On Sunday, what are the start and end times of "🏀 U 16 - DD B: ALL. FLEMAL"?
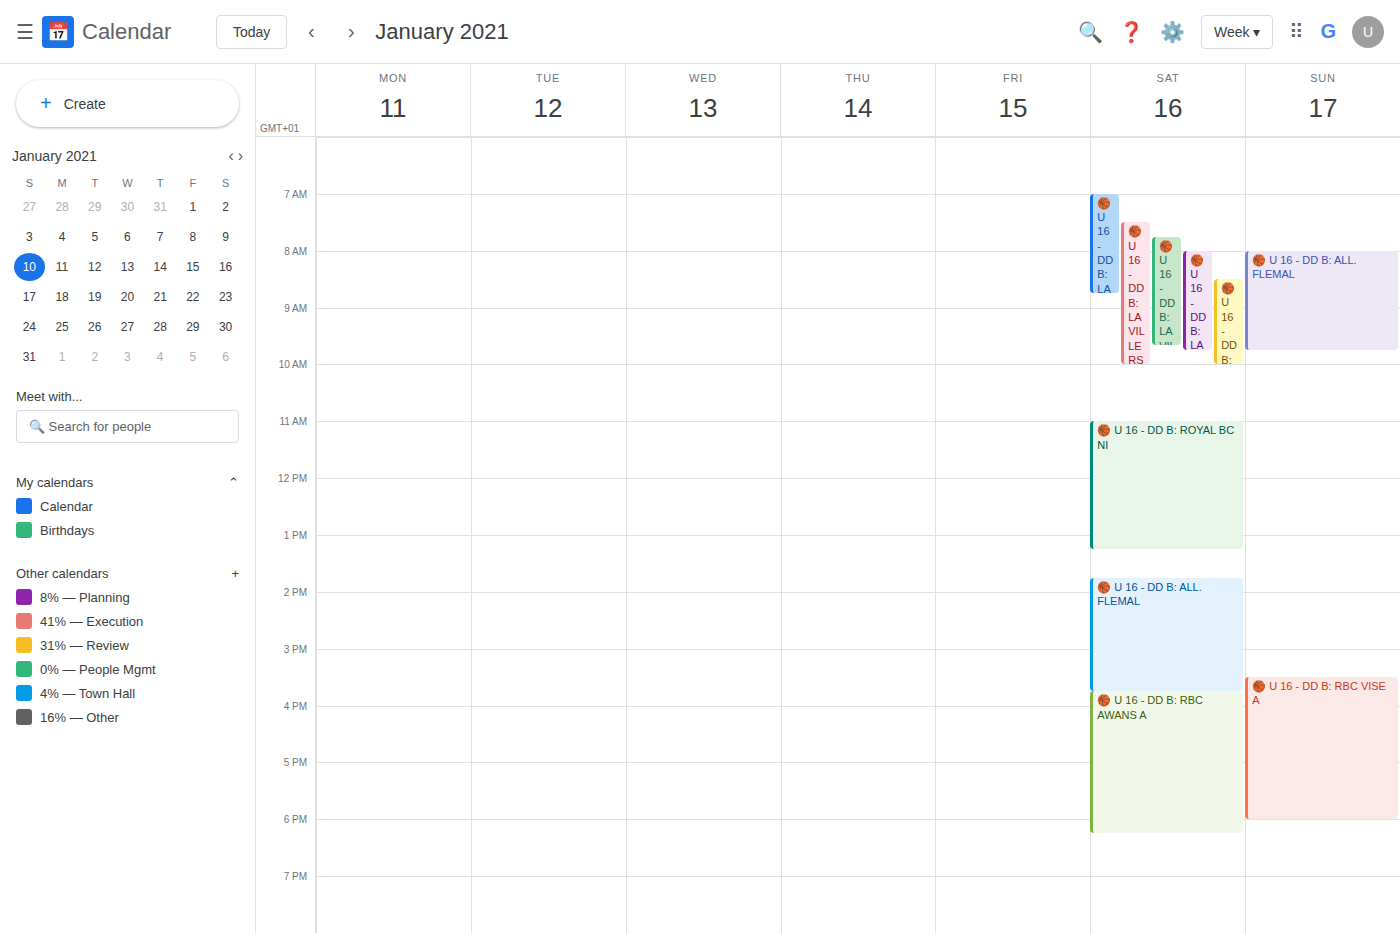
08:00 to 09:45